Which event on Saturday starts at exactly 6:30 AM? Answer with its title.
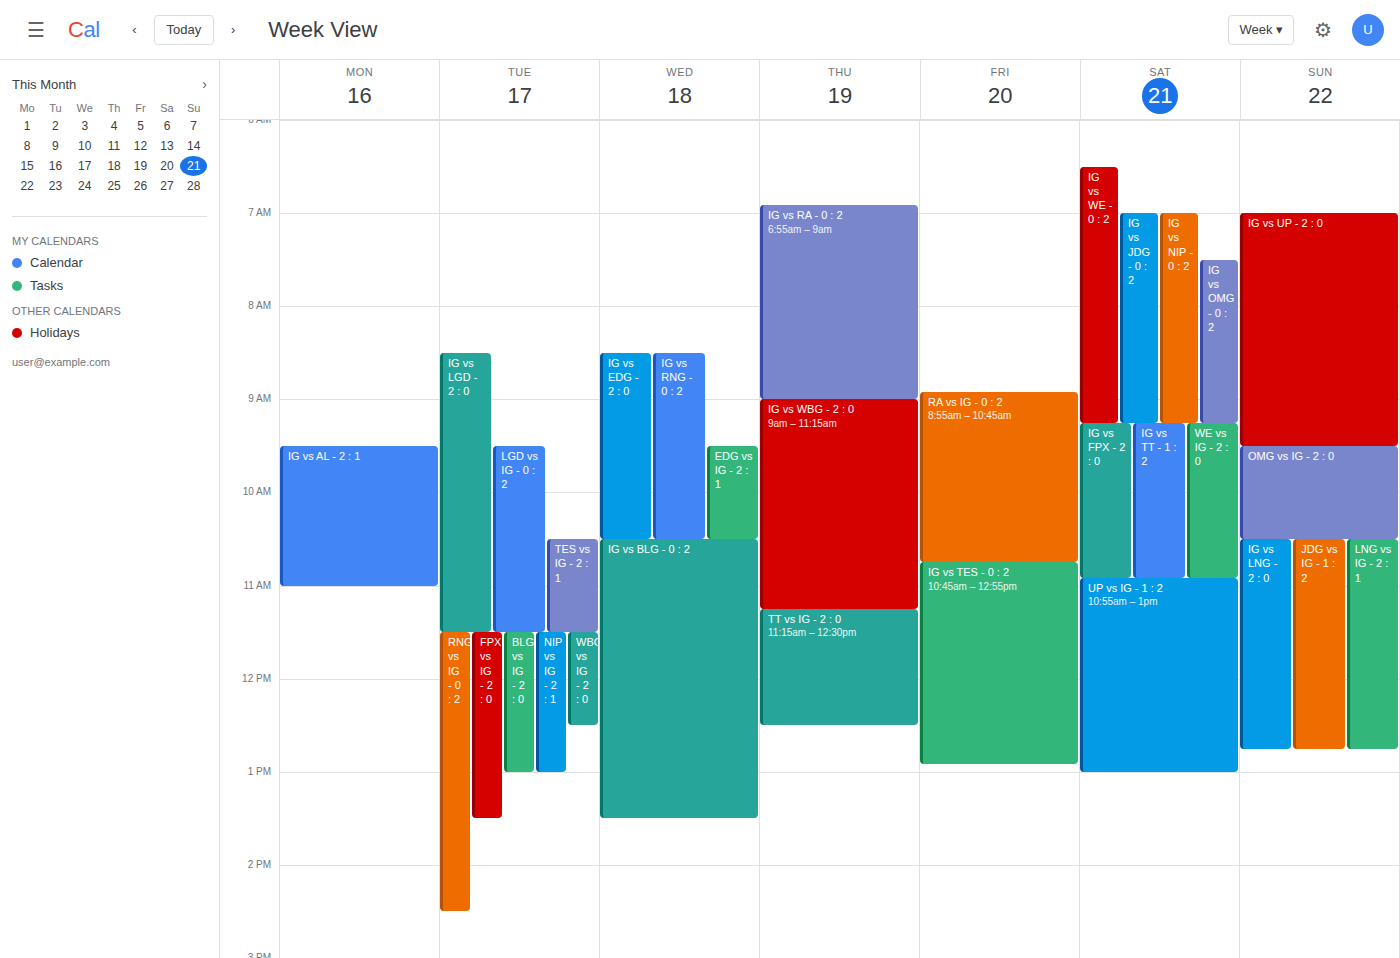
"IG vs WE - 0 : 2"